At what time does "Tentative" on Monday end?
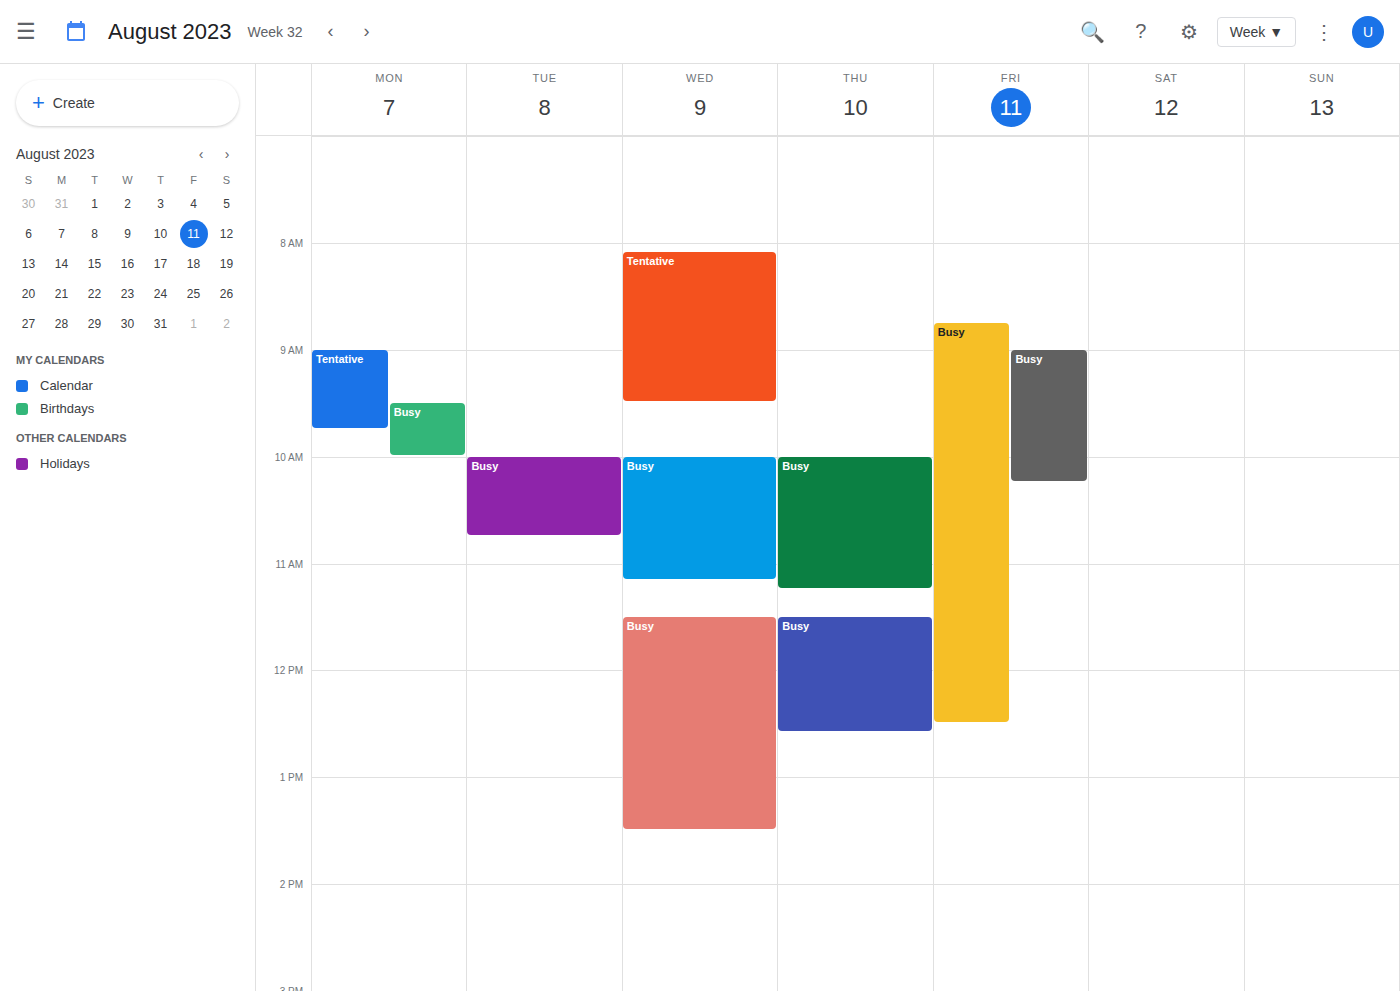
9:45 AM